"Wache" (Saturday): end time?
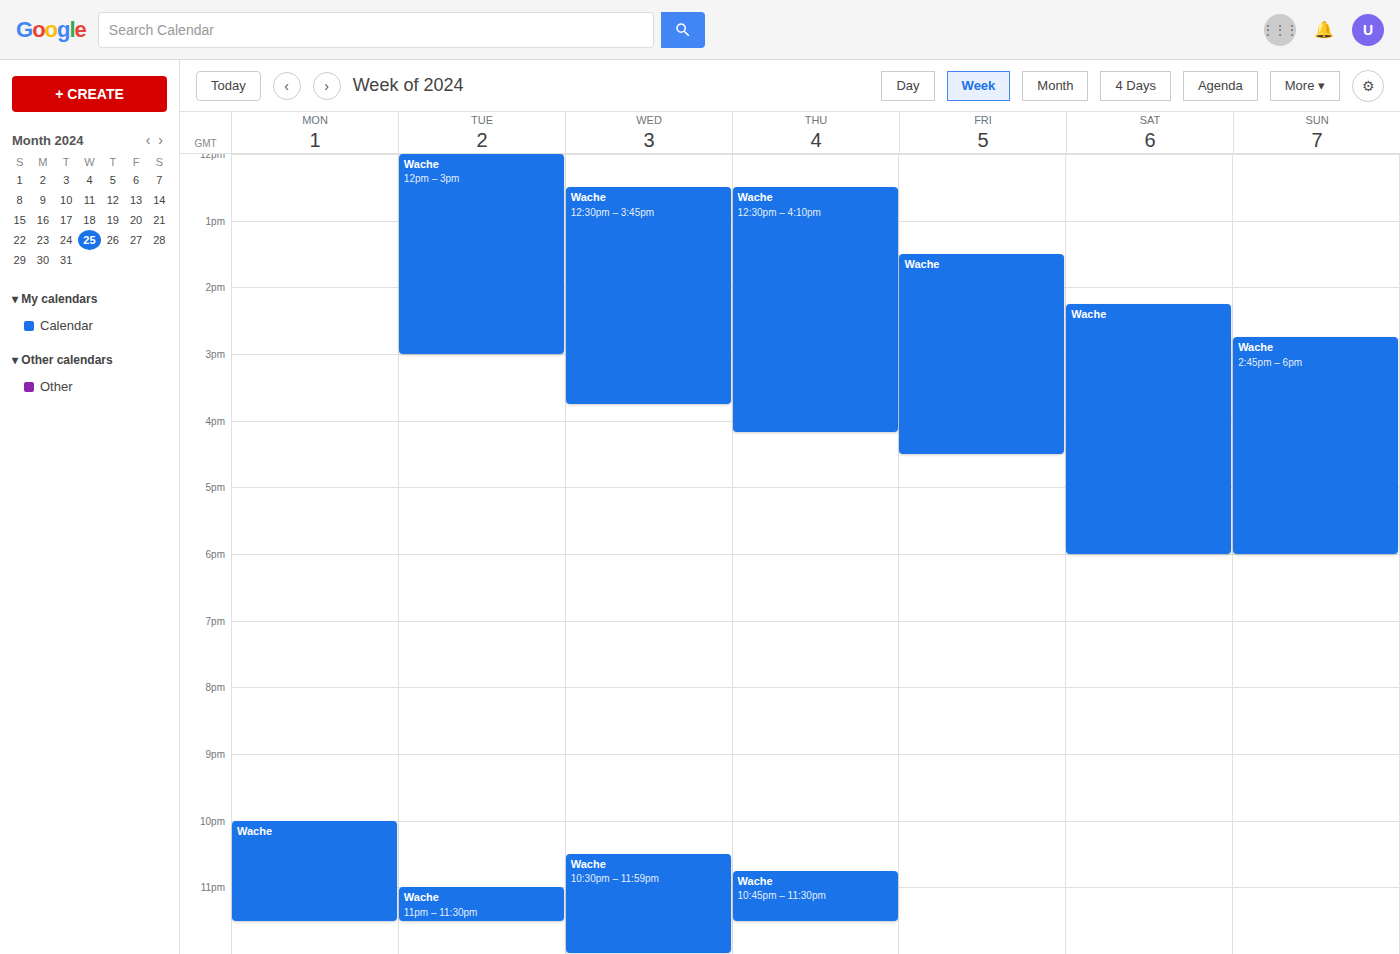
6:00 PM